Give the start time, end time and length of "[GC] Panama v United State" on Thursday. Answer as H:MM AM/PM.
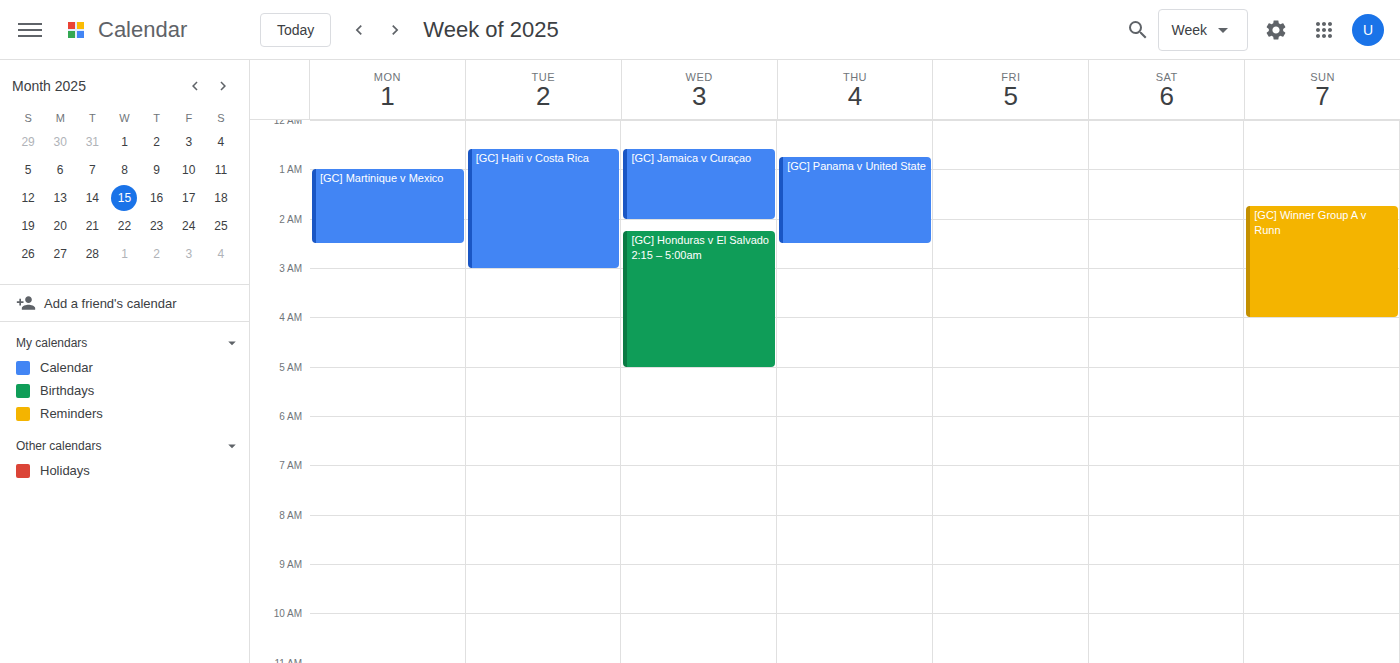
12:45 AM to 2:30 AM, 1 hour 45 minutes